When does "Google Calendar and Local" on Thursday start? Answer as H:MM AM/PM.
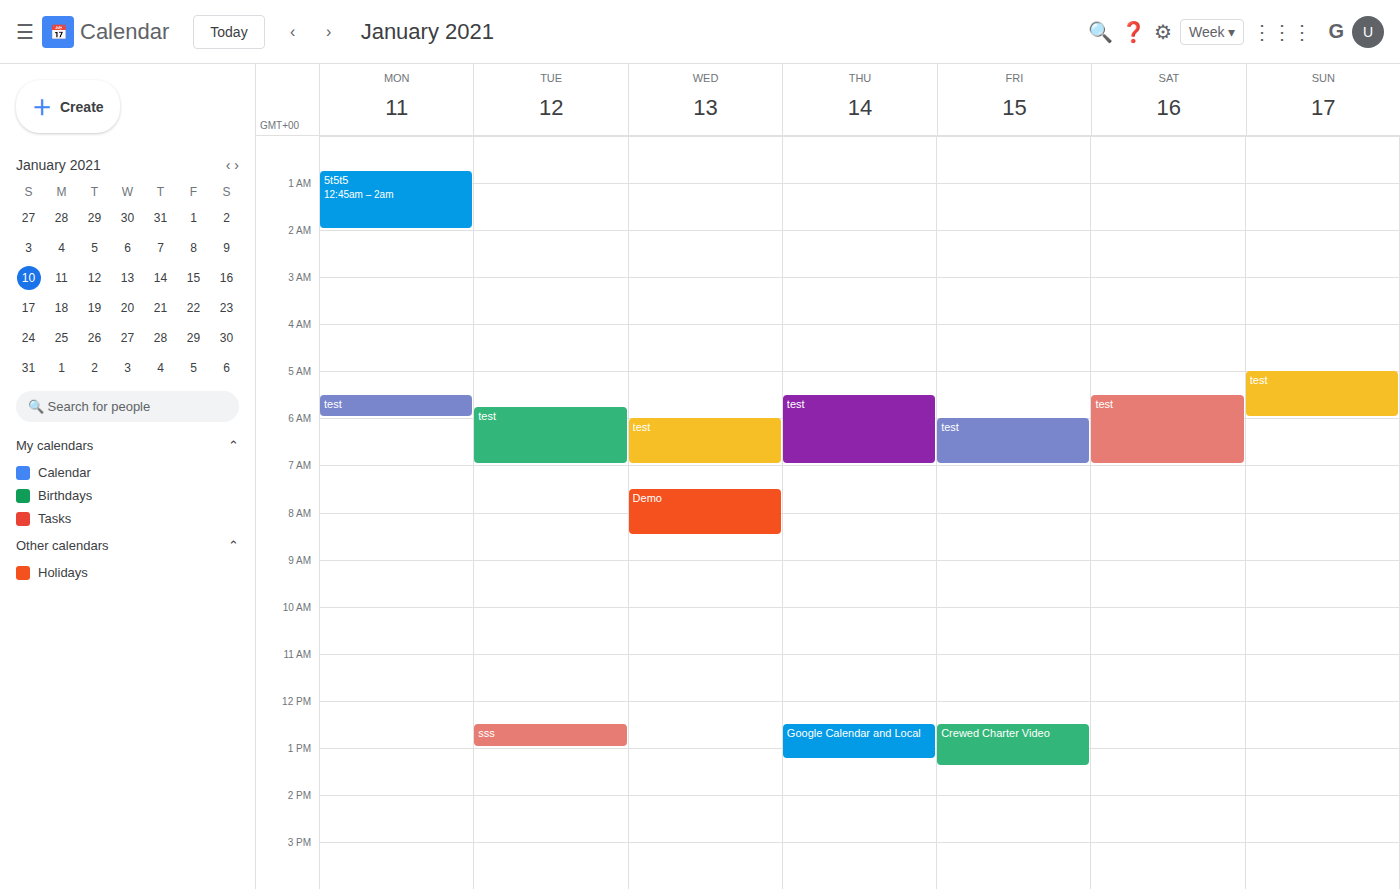
12:30 PM